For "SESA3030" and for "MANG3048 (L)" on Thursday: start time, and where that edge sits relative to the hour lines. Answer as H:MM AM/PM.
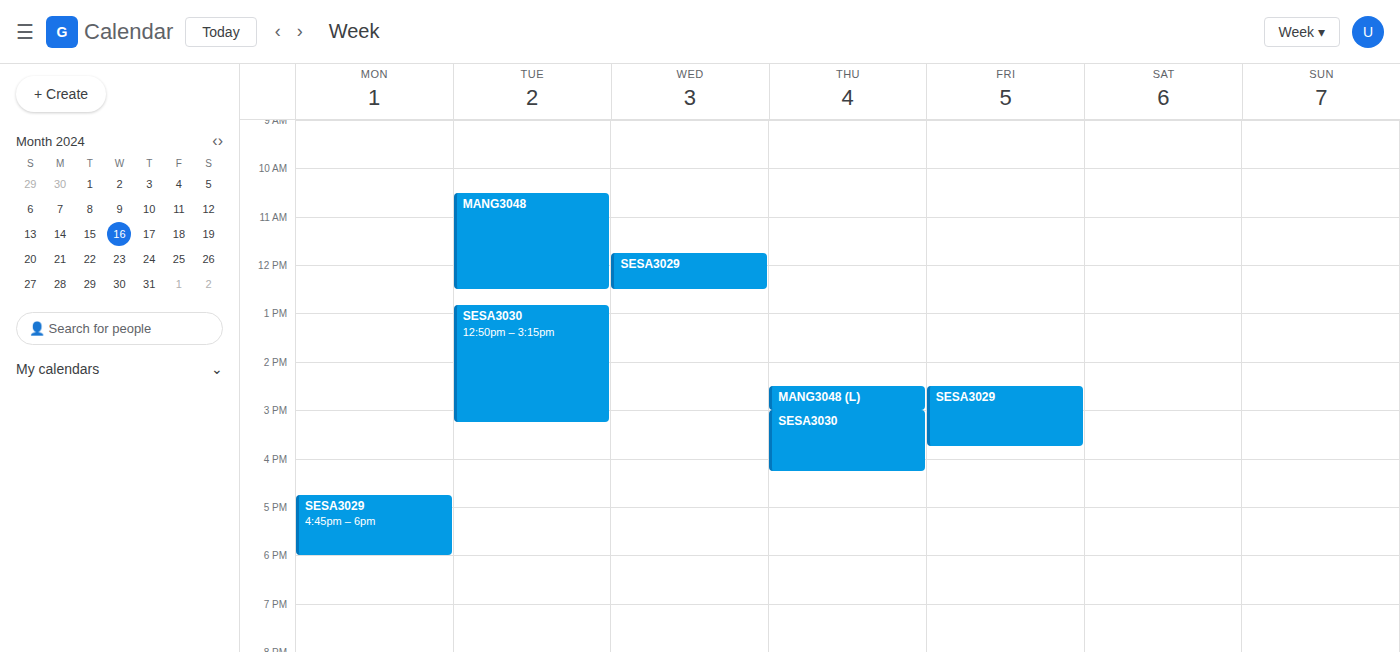
"SESA3030": 3:00 PM, exactly on the 3 PM line. "MANG3048 (L)": 2:30 PM, halfway between the 2 PM and 3 PM lines.